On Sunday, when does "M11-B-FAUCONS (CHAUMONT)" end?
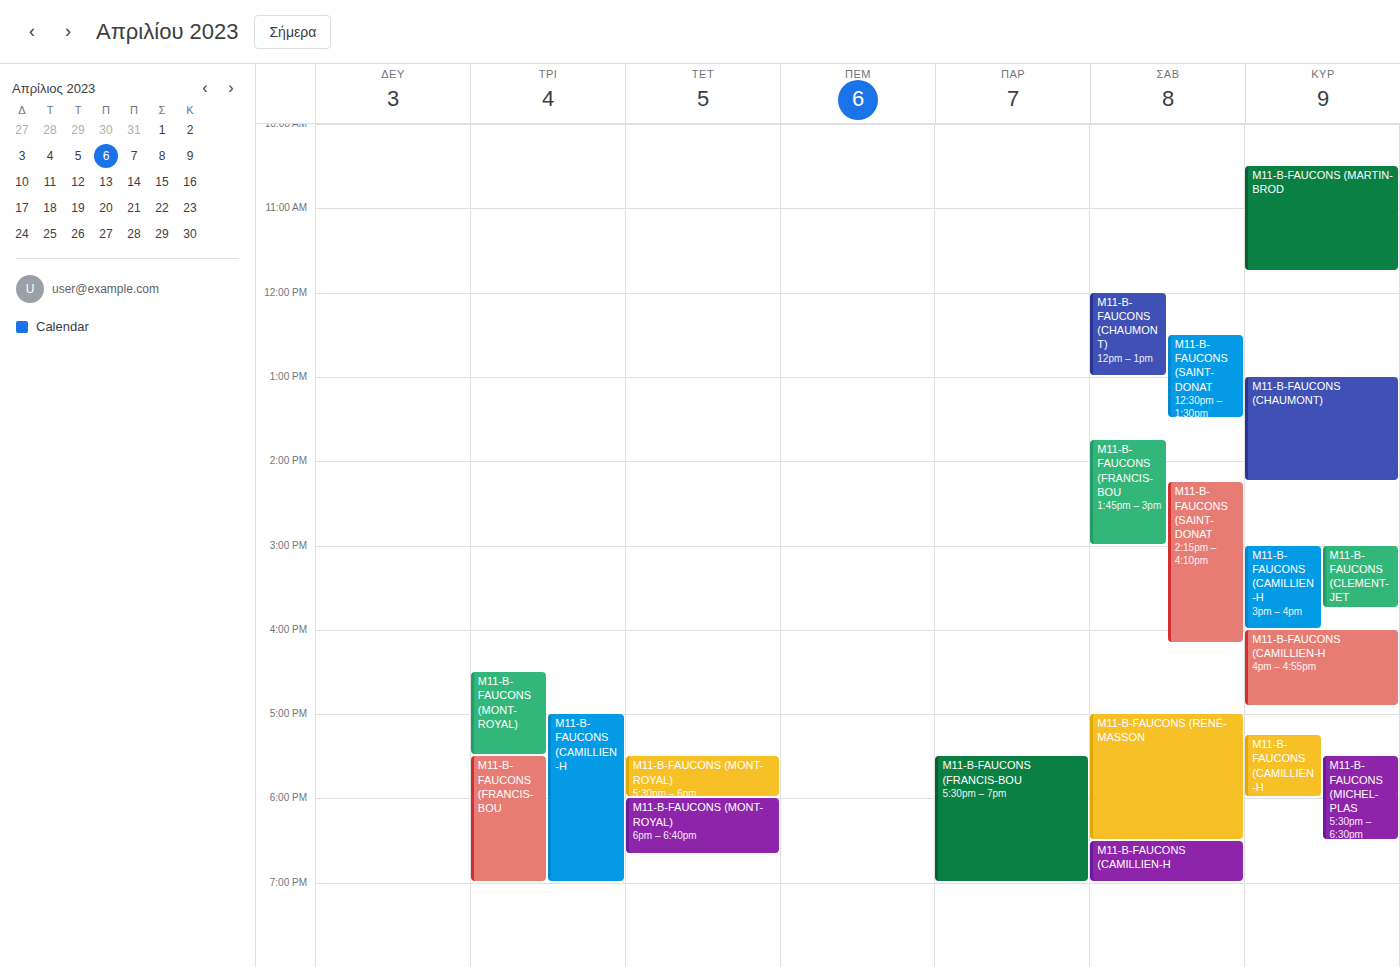
2:15 PM